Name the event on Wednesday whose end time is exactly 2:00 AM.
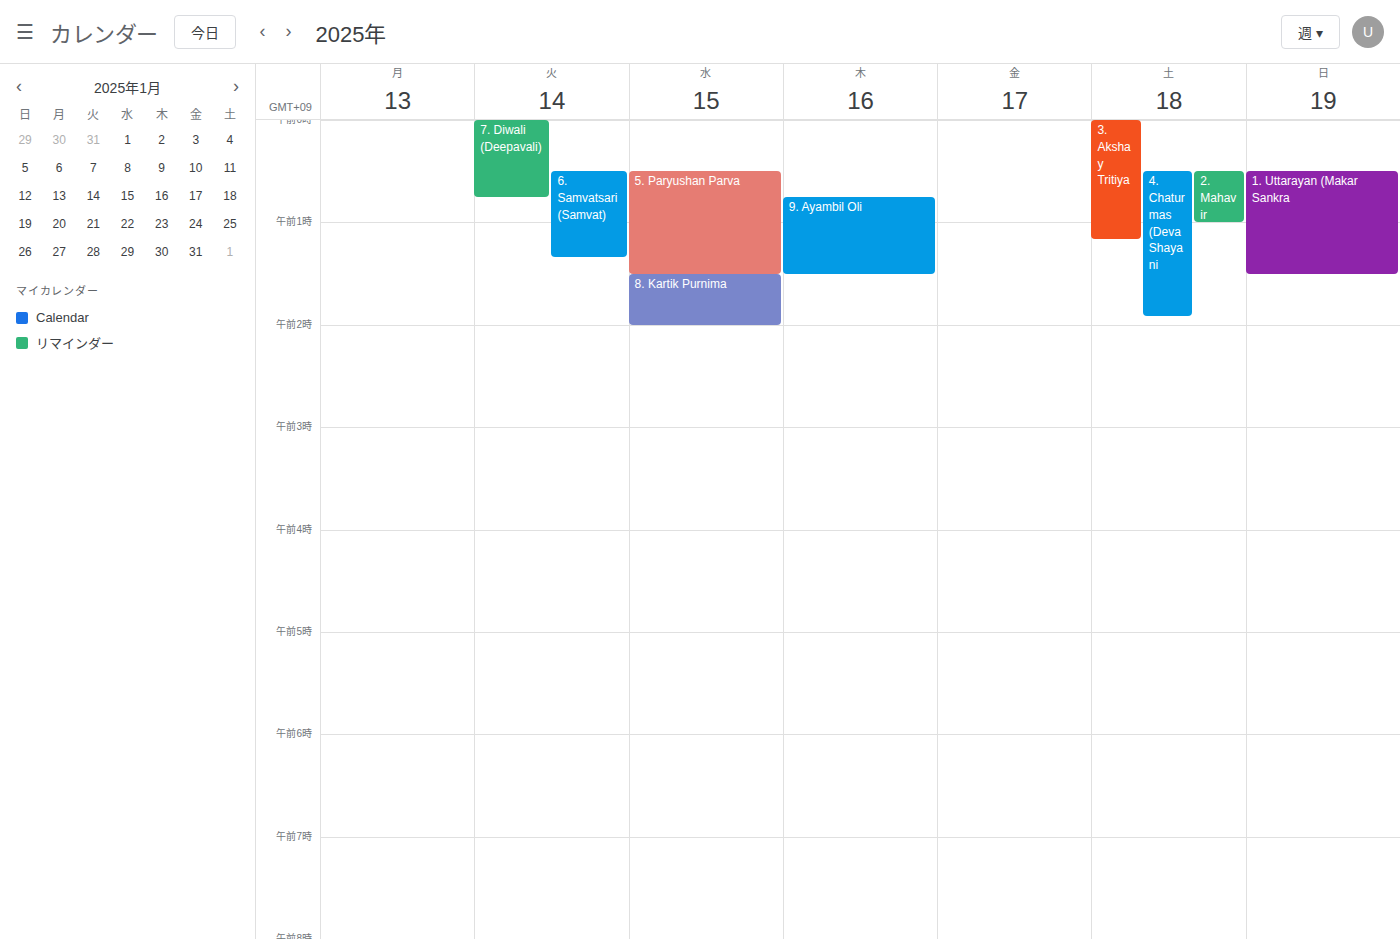
"8. Kartik Purnima"